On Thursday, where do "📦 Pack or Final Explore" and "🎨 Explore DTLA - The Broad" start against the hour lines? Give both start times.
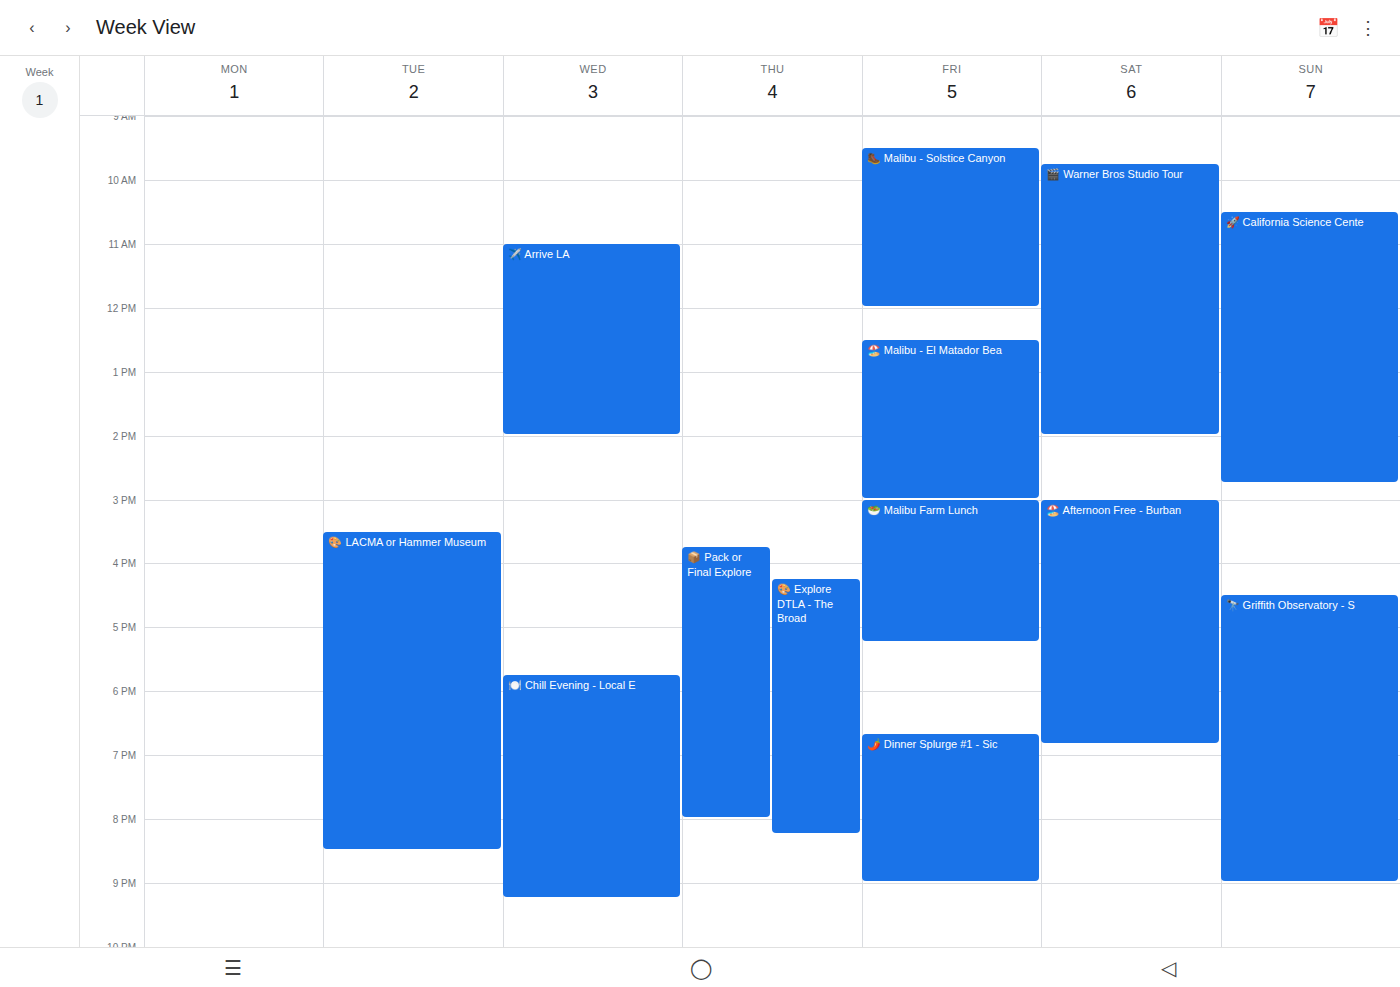
"📦 Pack or Final Explore": 3:45 PM, neither: three quarters of the way from the 3 PM line to the 4 PM line. "🎨 Explore DTLA - The Broad": 4:15 PM, neither: a quarter of the way from the 4 PM line to the 5 PM line.